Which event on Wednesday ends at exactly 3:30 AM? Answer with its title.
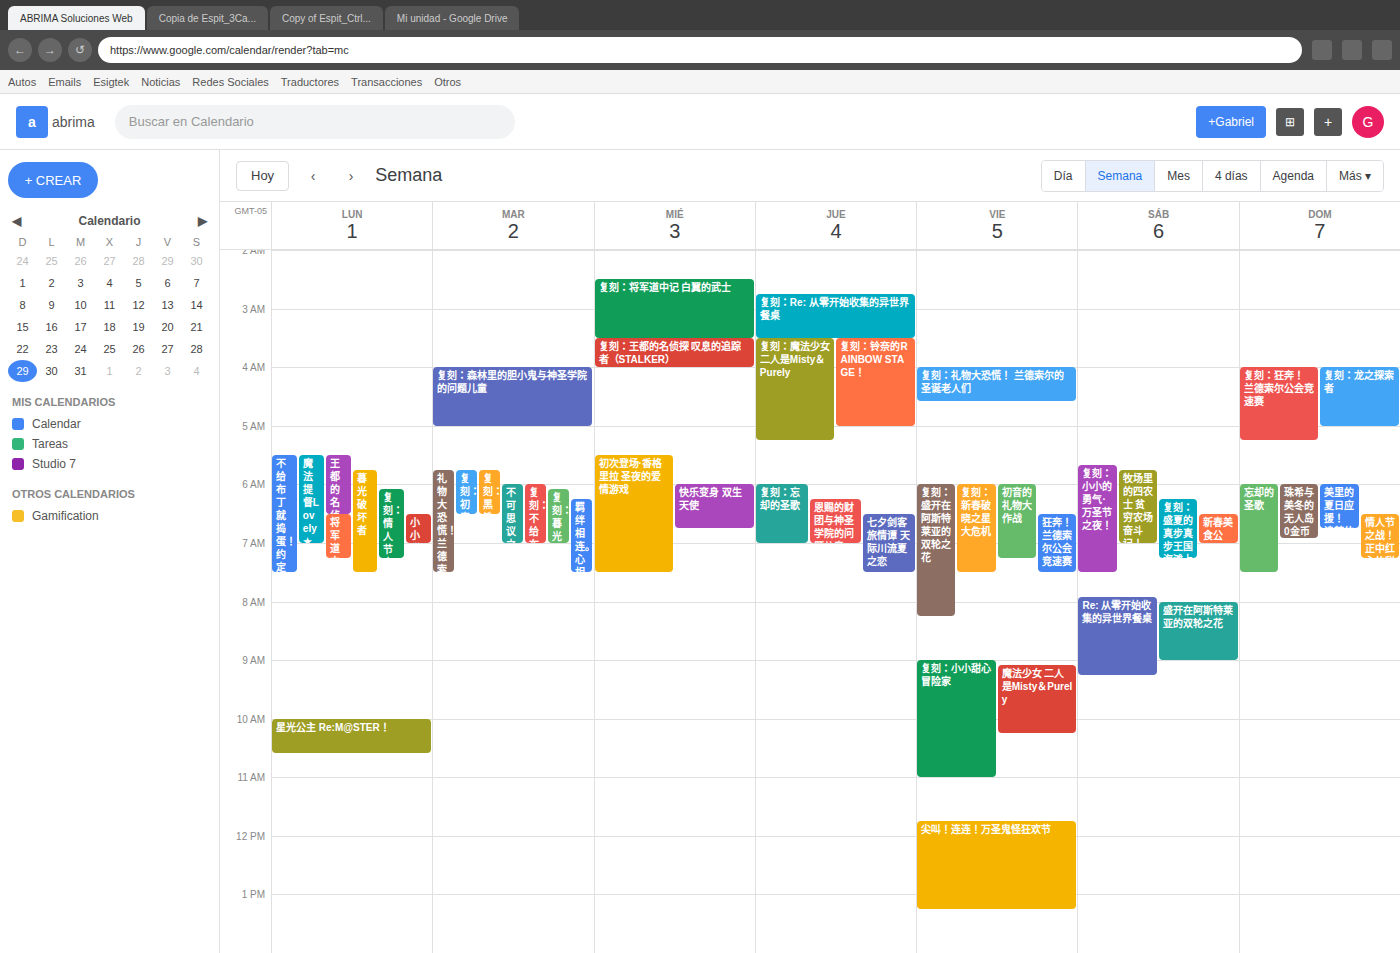
"复刻：将军道中记 白翼的武士"